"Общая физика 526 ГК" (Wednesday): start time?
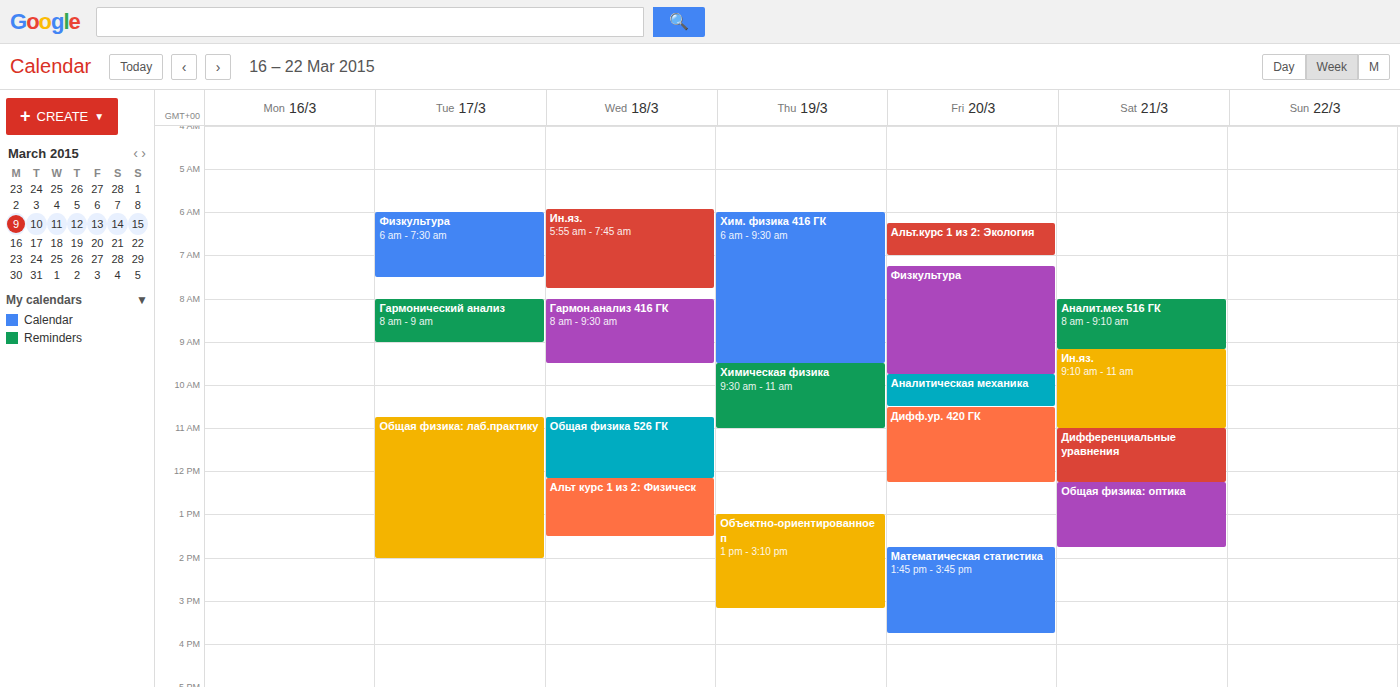
10:45 AM